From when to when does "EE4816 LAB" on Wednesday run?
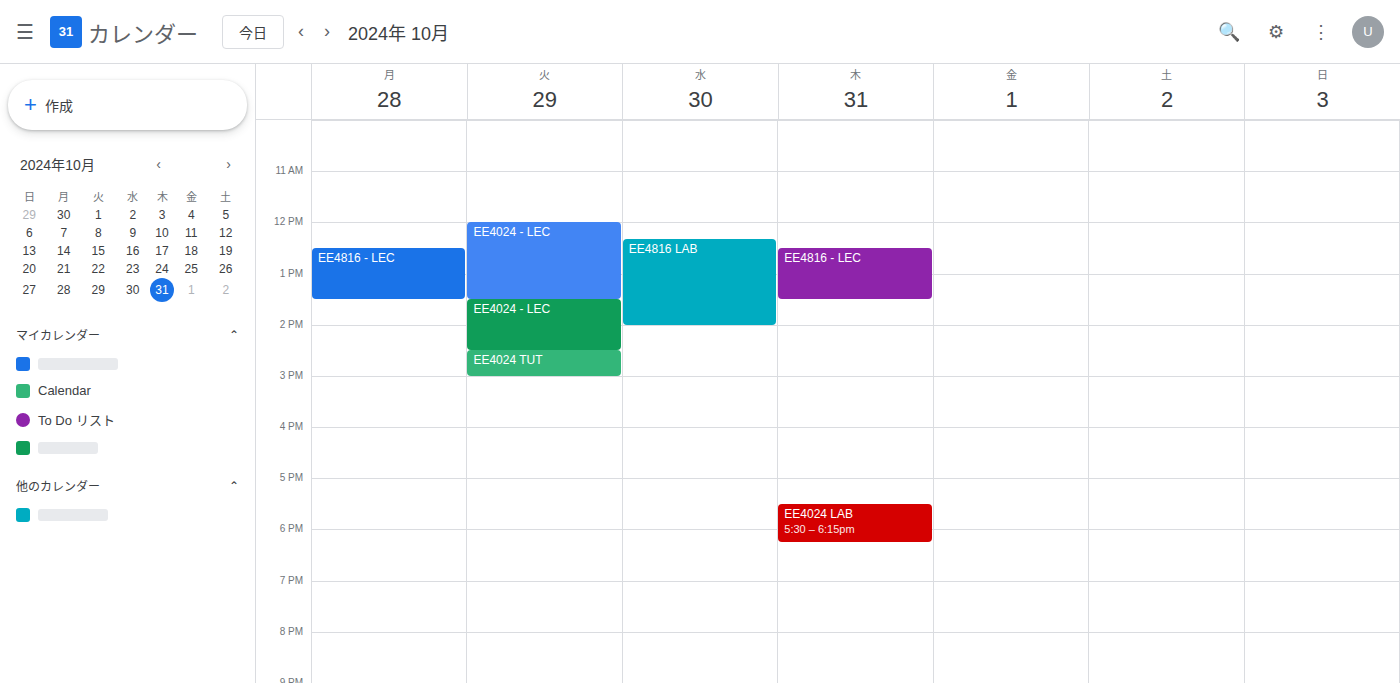
12:20 to 14:00